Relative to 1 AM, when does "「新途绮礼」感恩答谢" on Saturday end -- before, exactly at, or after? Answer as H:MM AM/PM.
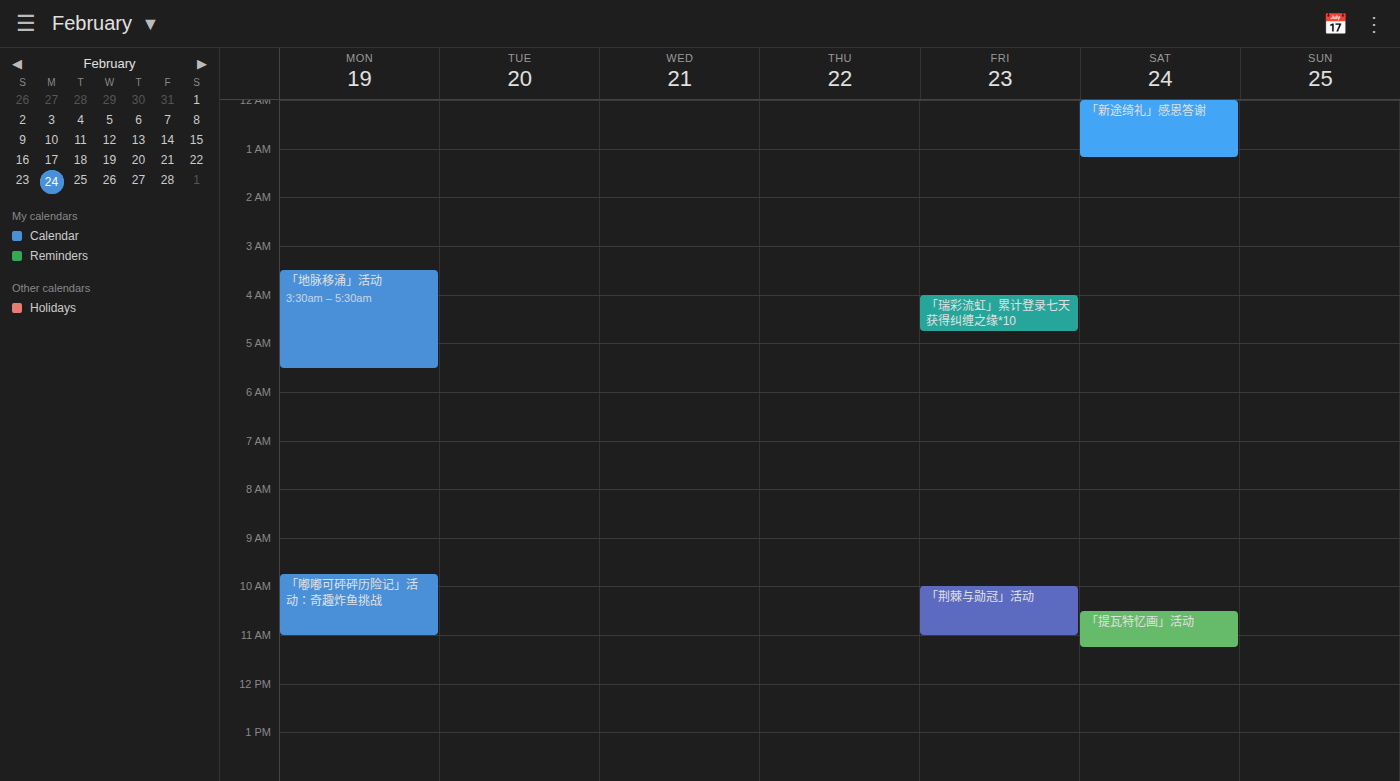
1:10 AM -- after 1 AM, 10 minutes below the 1 AM line.